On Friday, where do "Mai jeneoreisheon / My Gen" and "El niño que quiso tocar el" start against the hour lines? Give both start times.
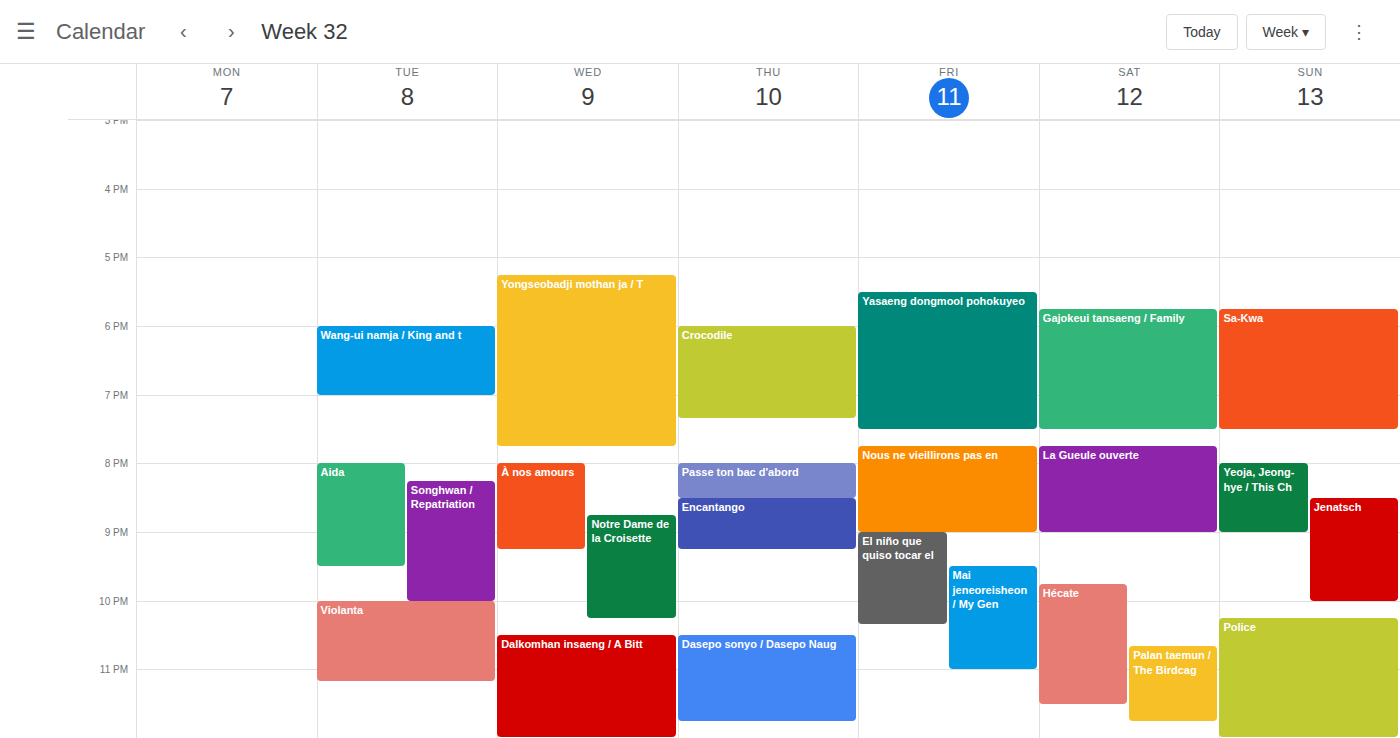
"Mai jeneoreisheon / My Gen": 9:30 PM, halfway between the 9 PM and 10 PM lines. "El niño que quiso tocar el": 9:00 PM, exactly on the 9 PM line.